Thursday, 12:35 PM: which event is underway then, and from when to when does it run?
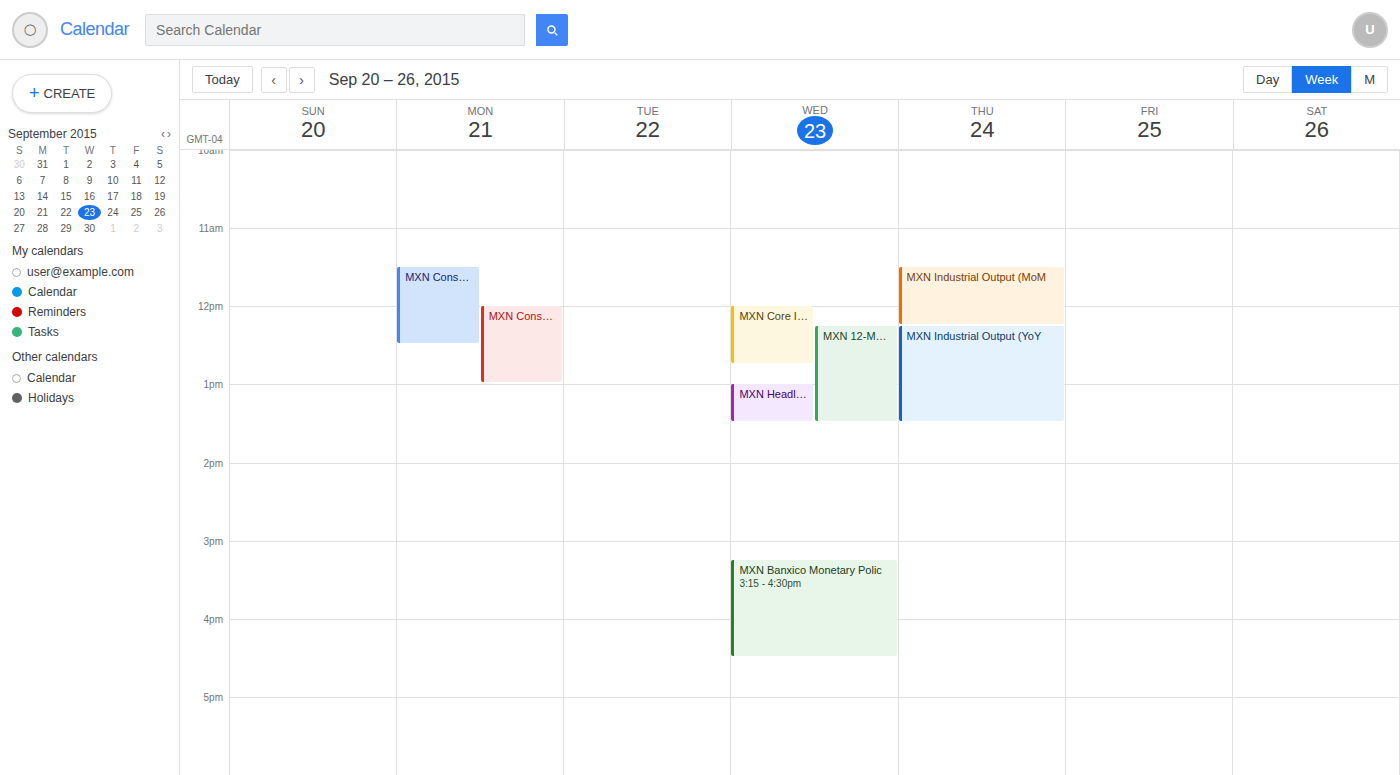
"MXN Industrial Output (YoY", 12:15 PM to 1:30 PM